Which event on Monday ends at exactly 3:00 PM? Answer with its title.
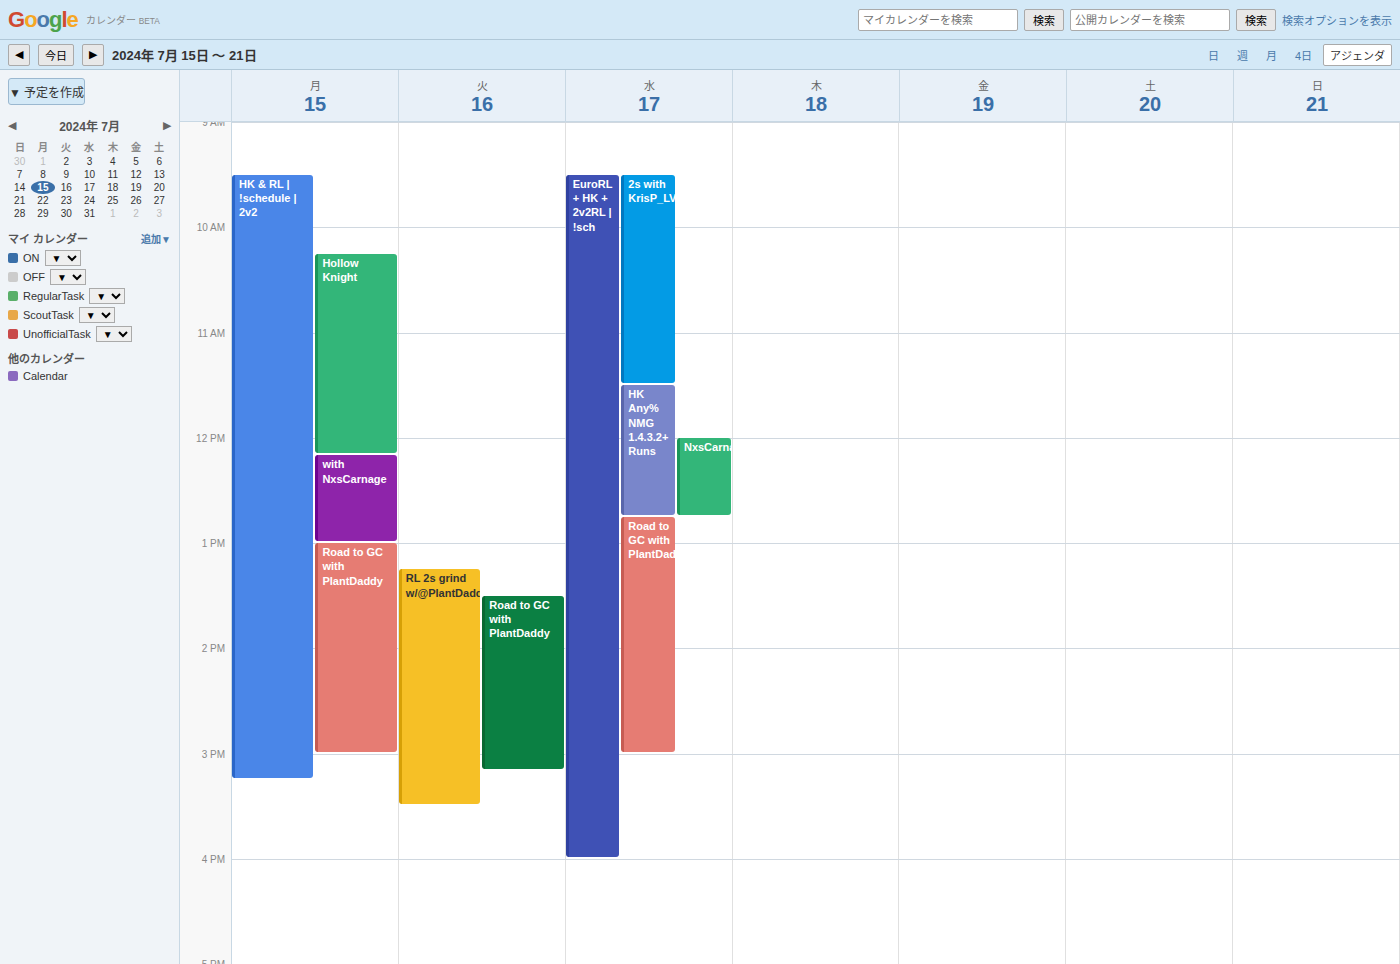
"Road to GC with PlantDaddy"